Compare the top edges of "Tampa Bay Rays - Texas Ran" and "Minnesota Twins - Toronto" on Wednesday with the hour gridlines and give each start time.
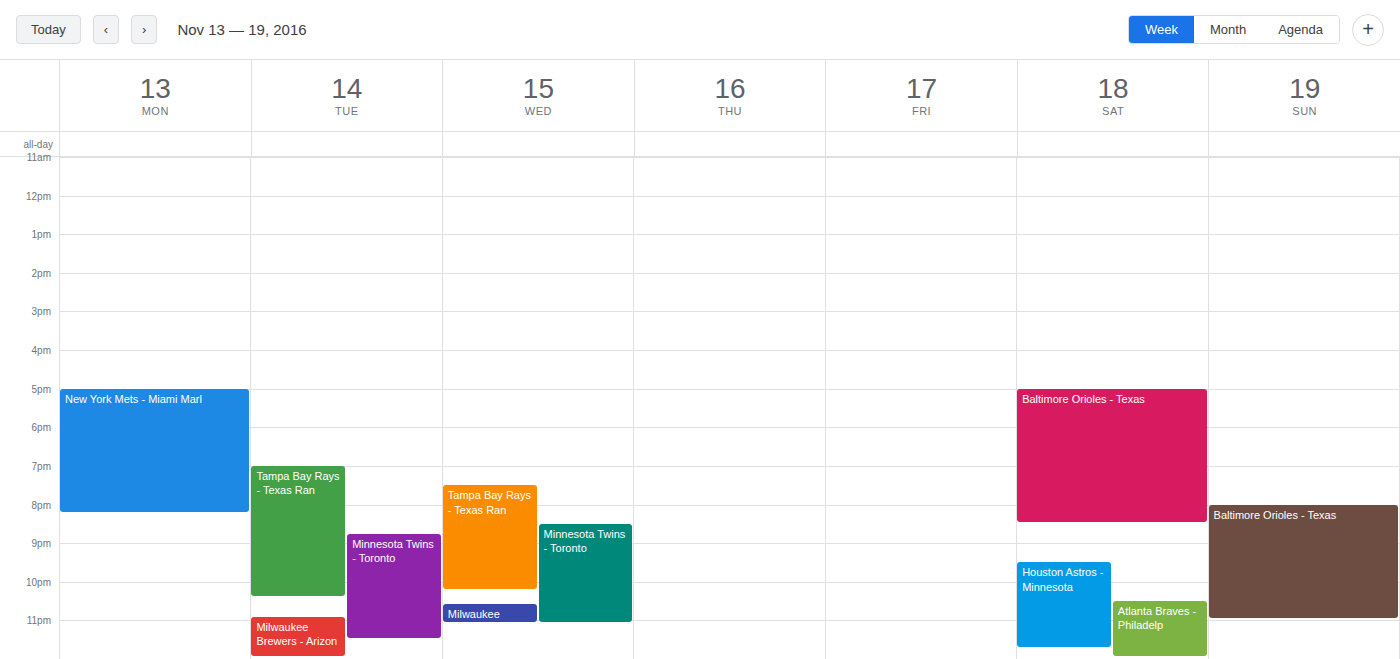
"Tampa Bay Rays - Texas Ran": 7:30 PM, halfway between the 7 PM and 8 PM lines. "Minnesota Twins - Toronto": 8:30 PM, halfway between the 8 PM and 9 PM lines.